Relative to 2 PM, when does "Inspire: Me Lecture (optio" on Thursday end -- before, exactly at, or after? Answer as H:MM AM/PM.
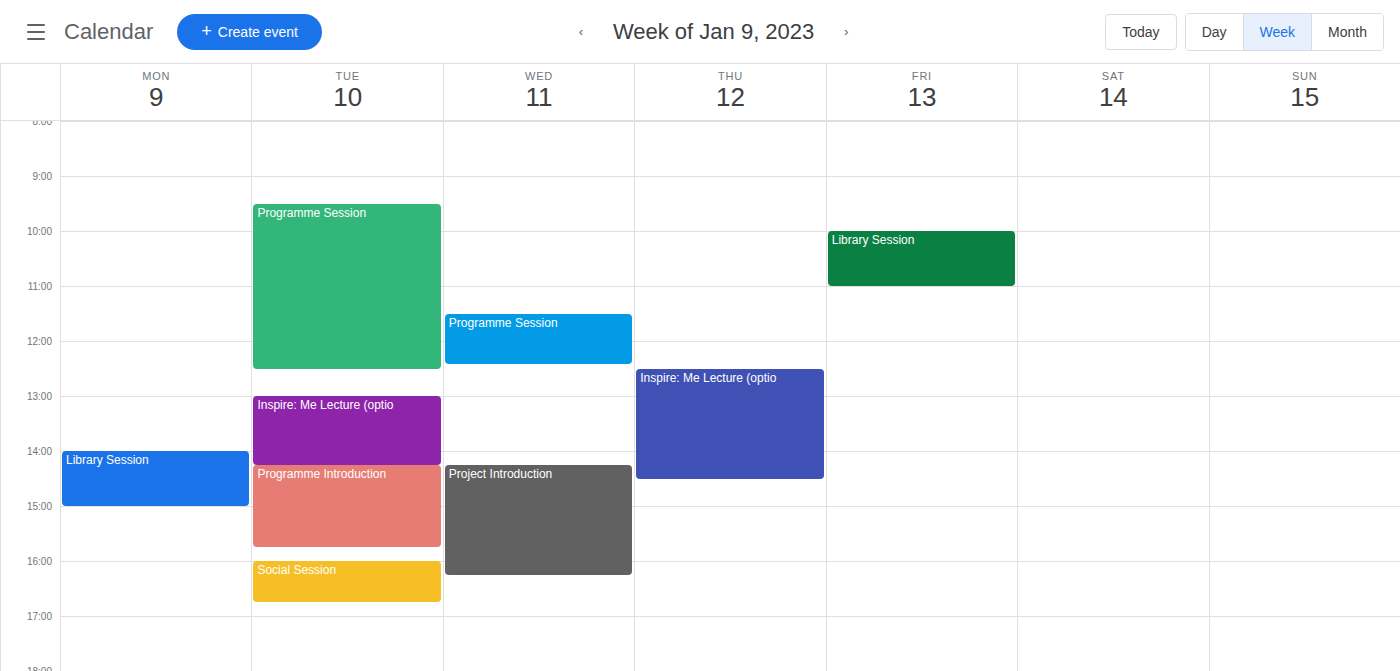
2:30 PM -- after 2 PM, 30 minutes below the 2 PM line.